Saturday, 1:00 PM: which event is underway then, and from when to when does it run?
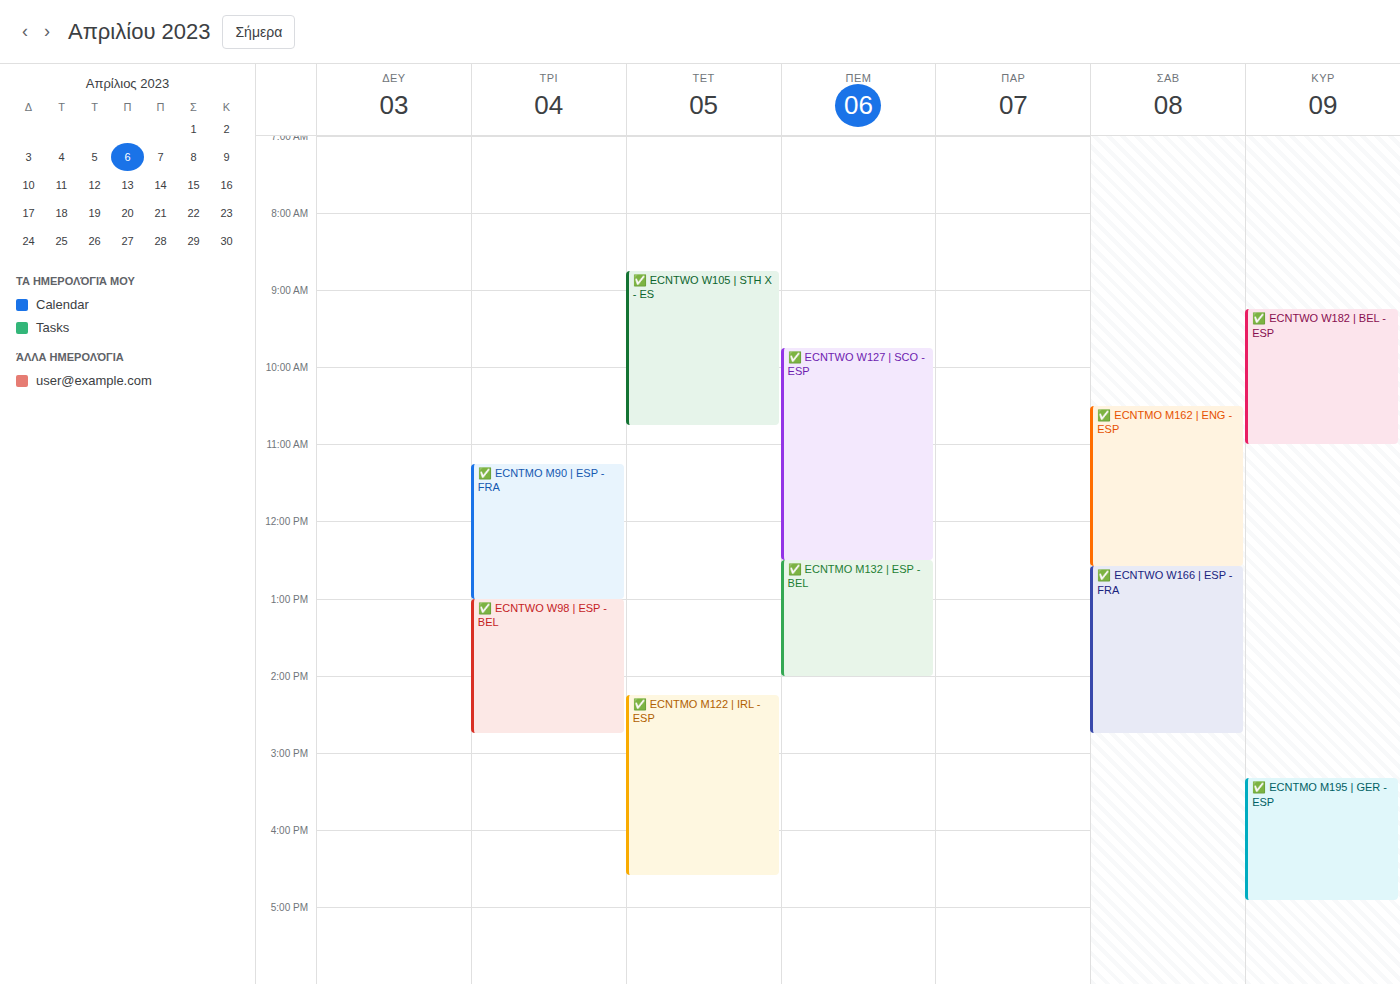
"✅ ECNTWO W166 | ESP - FRA", 12:35 PM to 2:45 PM